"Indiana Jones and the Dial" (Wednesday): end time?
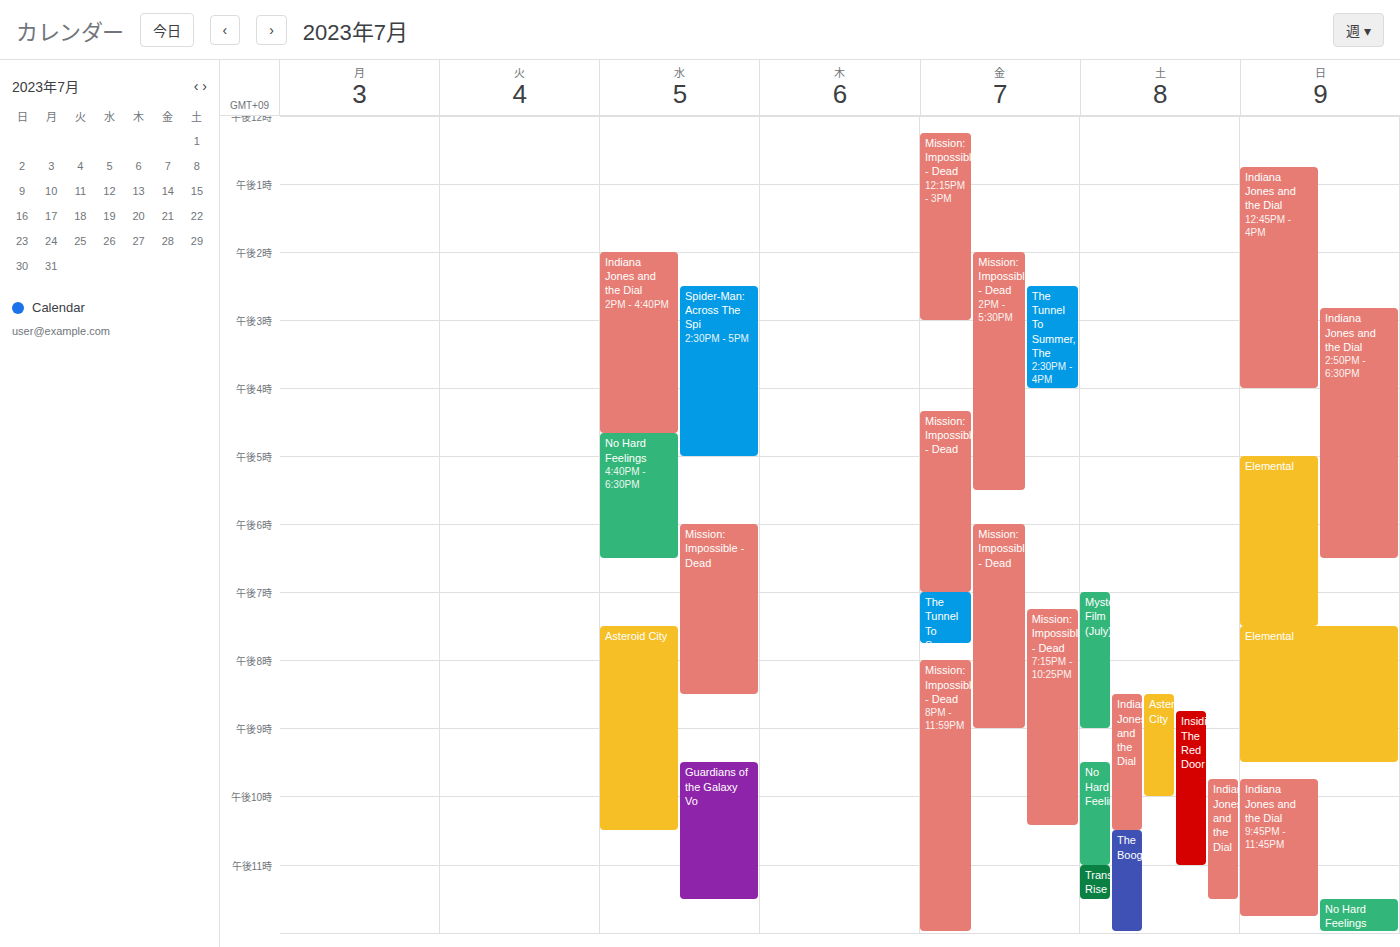
4:40 PM